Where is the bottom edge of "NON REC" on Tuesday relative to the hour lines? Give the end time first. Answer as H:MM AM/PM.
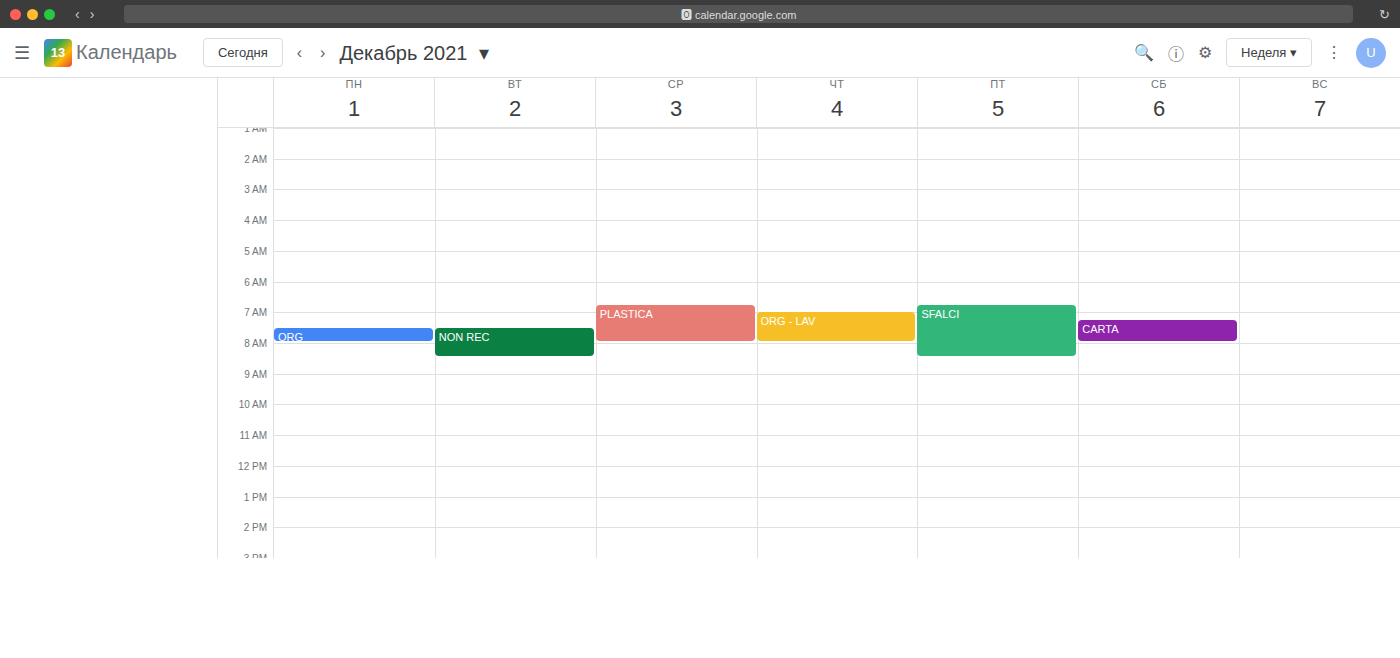
8:30 AM -- halfway between the 8 AM and 9 AM lines.